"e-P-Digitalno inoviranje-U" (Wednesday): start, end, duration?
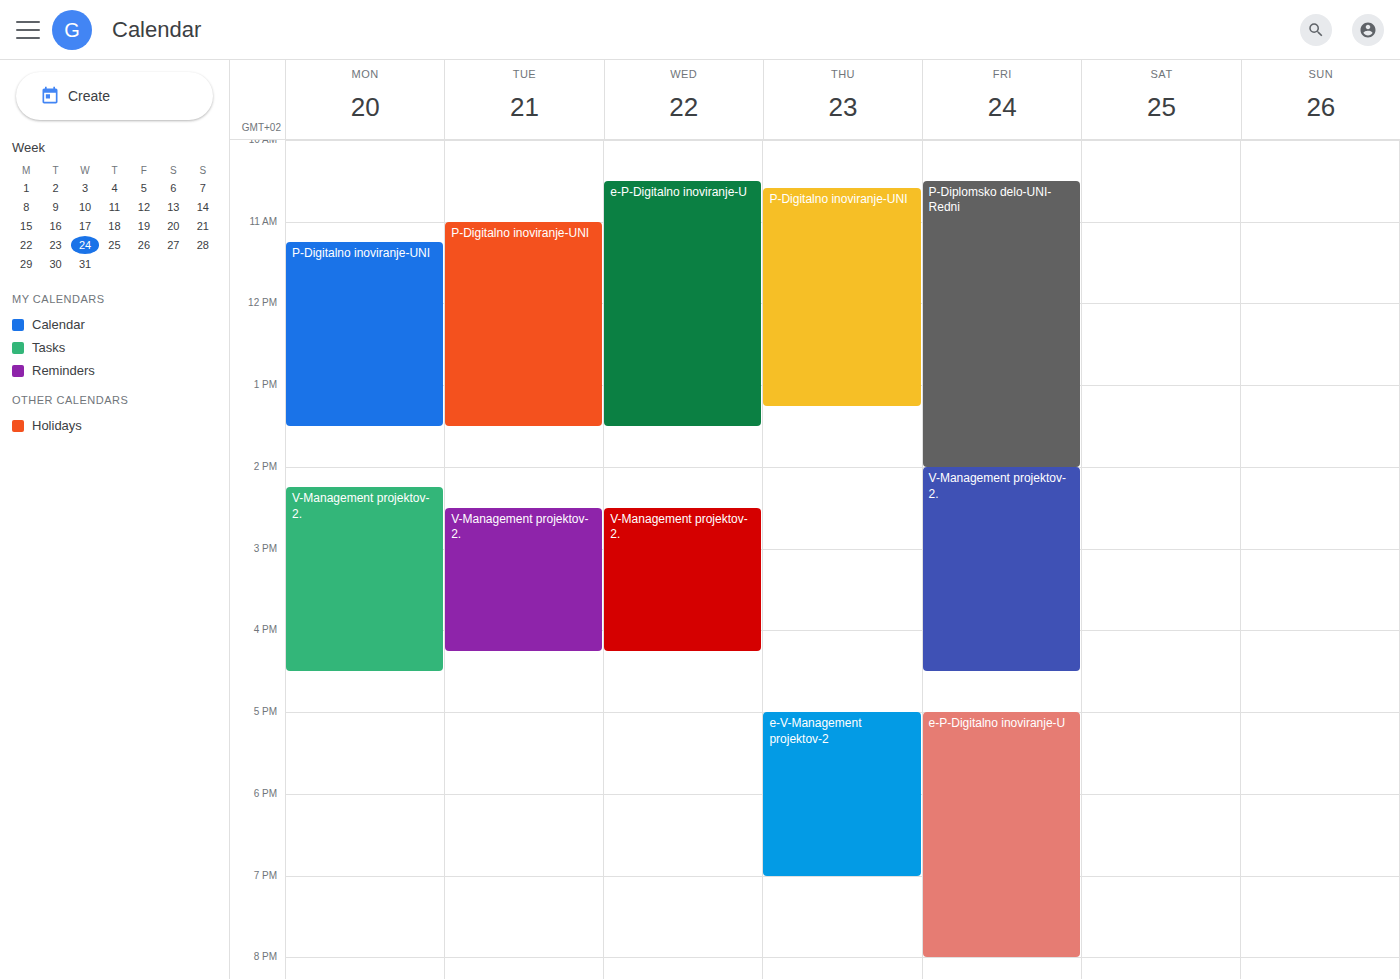
10:30 AM to 1:30 PM, 3 hours